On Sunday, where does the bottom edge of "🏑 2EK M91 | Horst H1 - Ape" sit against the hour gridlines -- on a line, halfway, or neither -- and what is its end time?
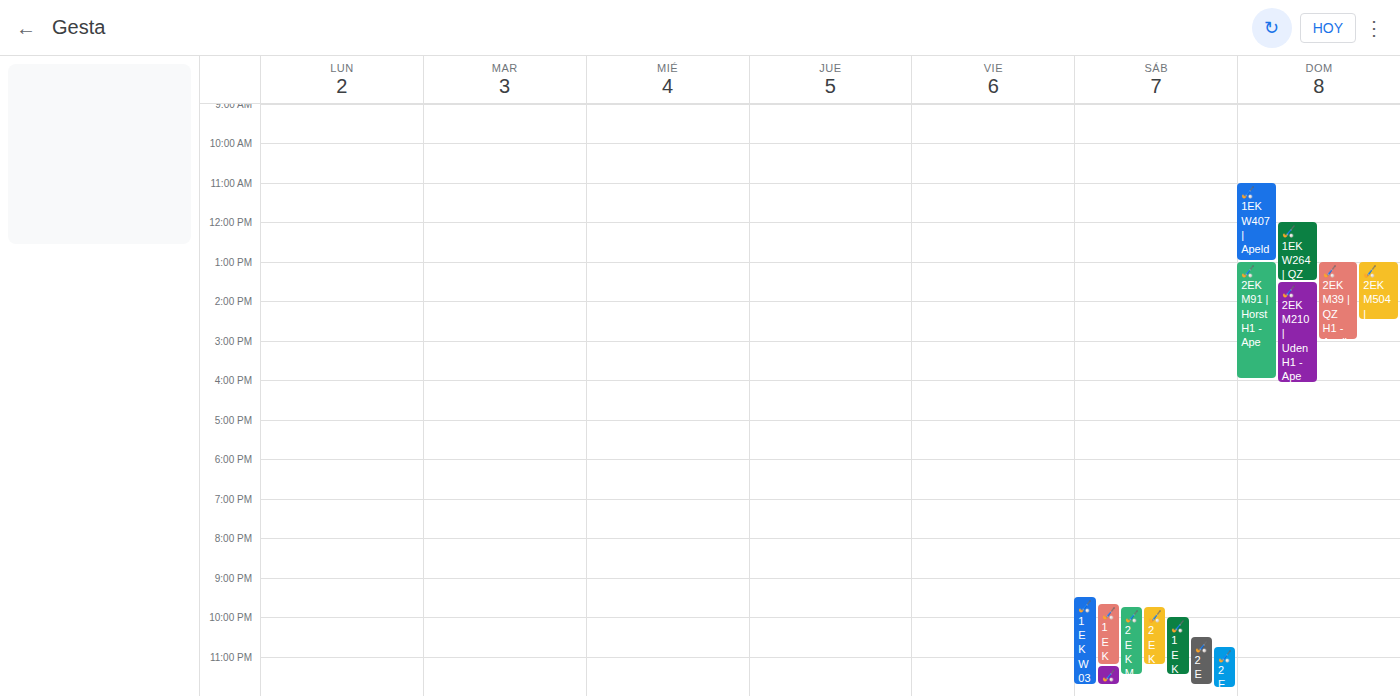
4:00 PM -- exactly on the 4 PM line.